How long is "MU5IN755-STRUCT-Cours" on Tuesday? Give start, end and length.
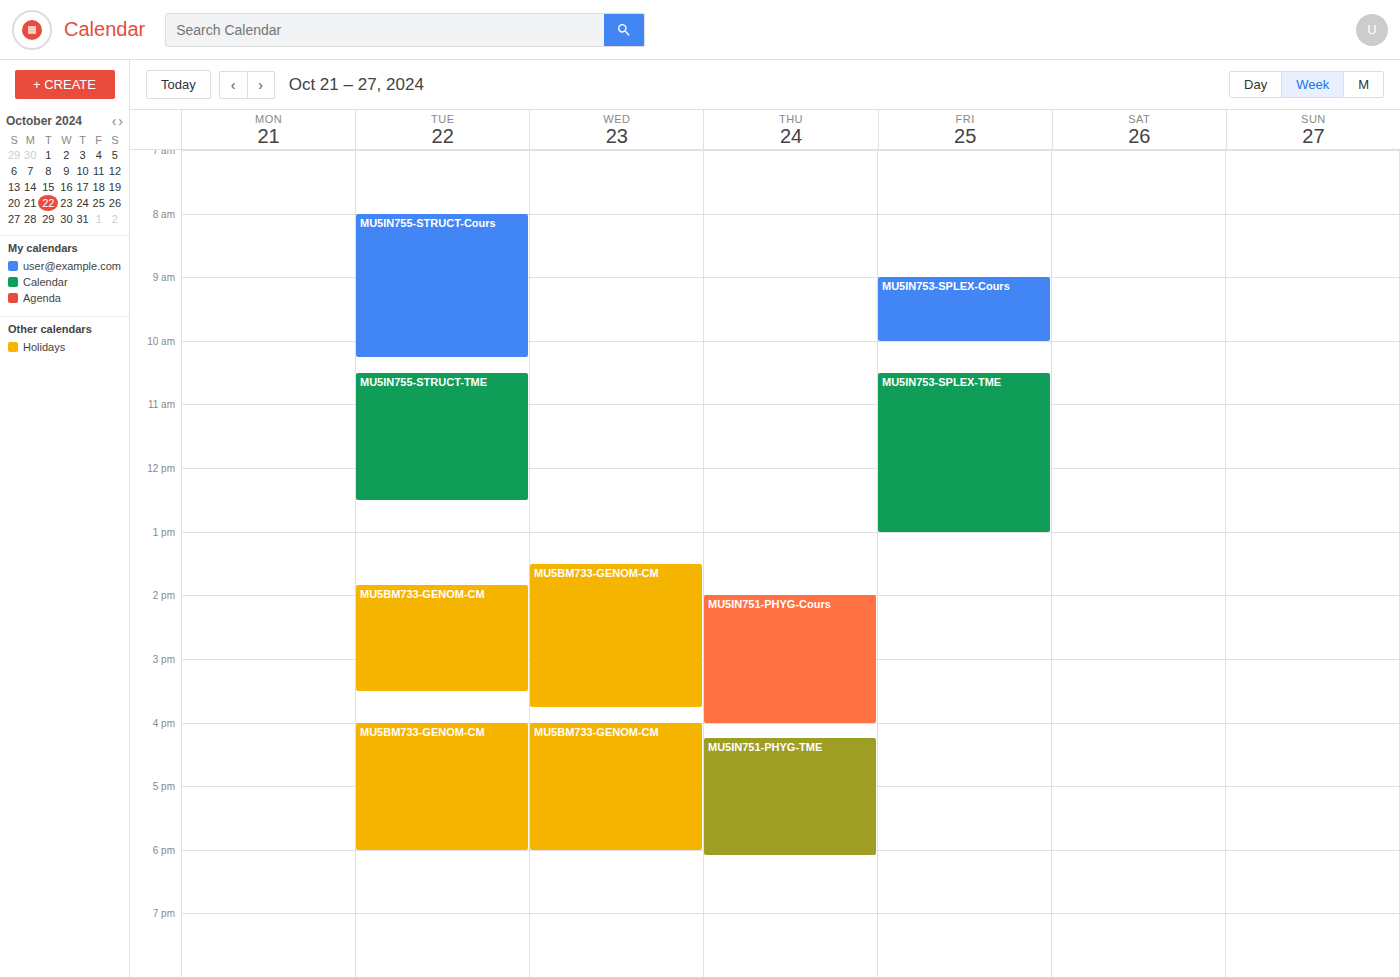
08:00 to 10:15, 2 hours 15 minutes